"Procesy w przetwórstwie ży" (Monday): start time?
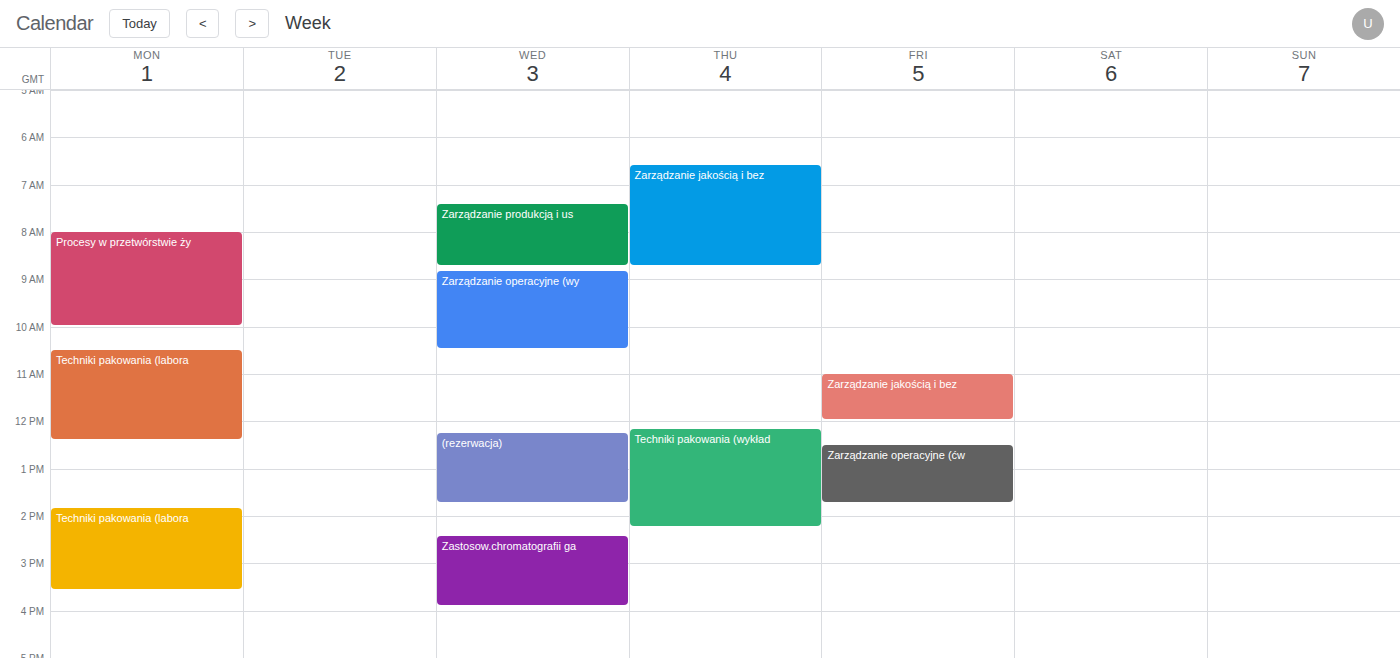
8:00 AM